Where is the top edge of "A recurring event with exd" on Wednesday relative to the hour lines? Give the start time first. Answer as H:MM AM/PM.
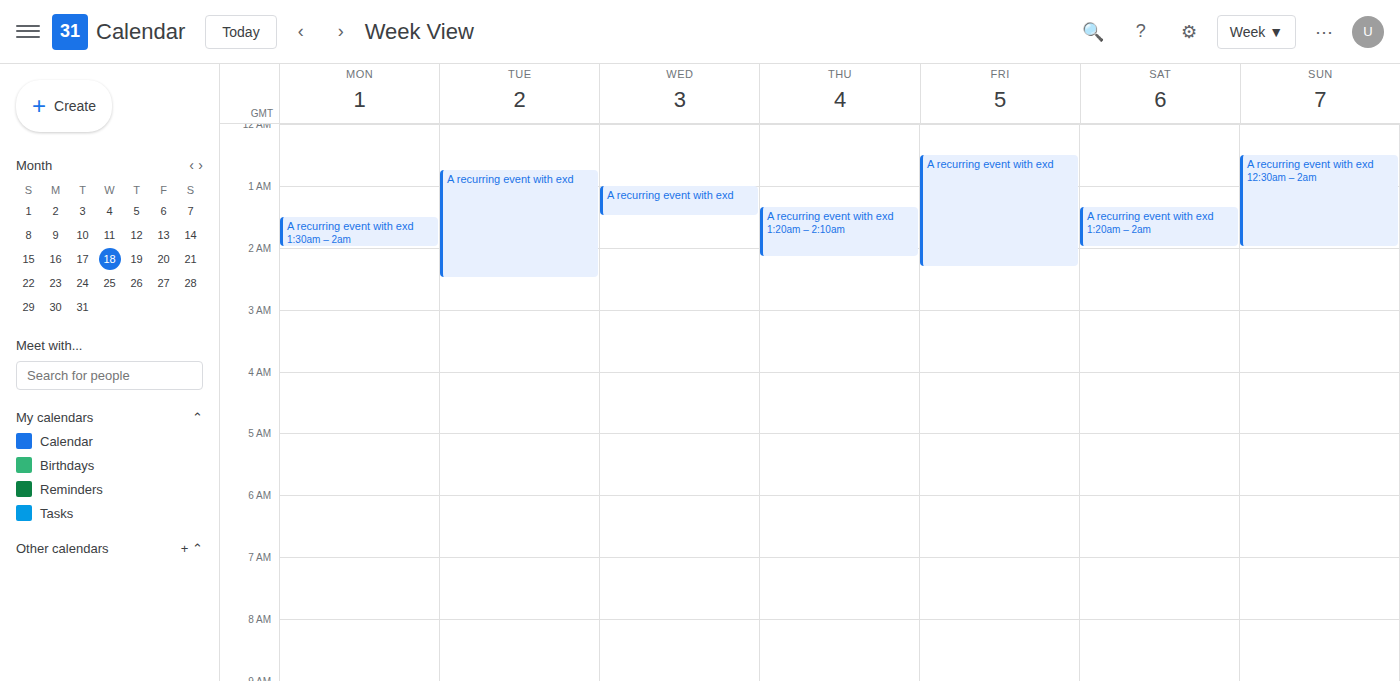
1:00 AM -- exactly on the 1 AM line.